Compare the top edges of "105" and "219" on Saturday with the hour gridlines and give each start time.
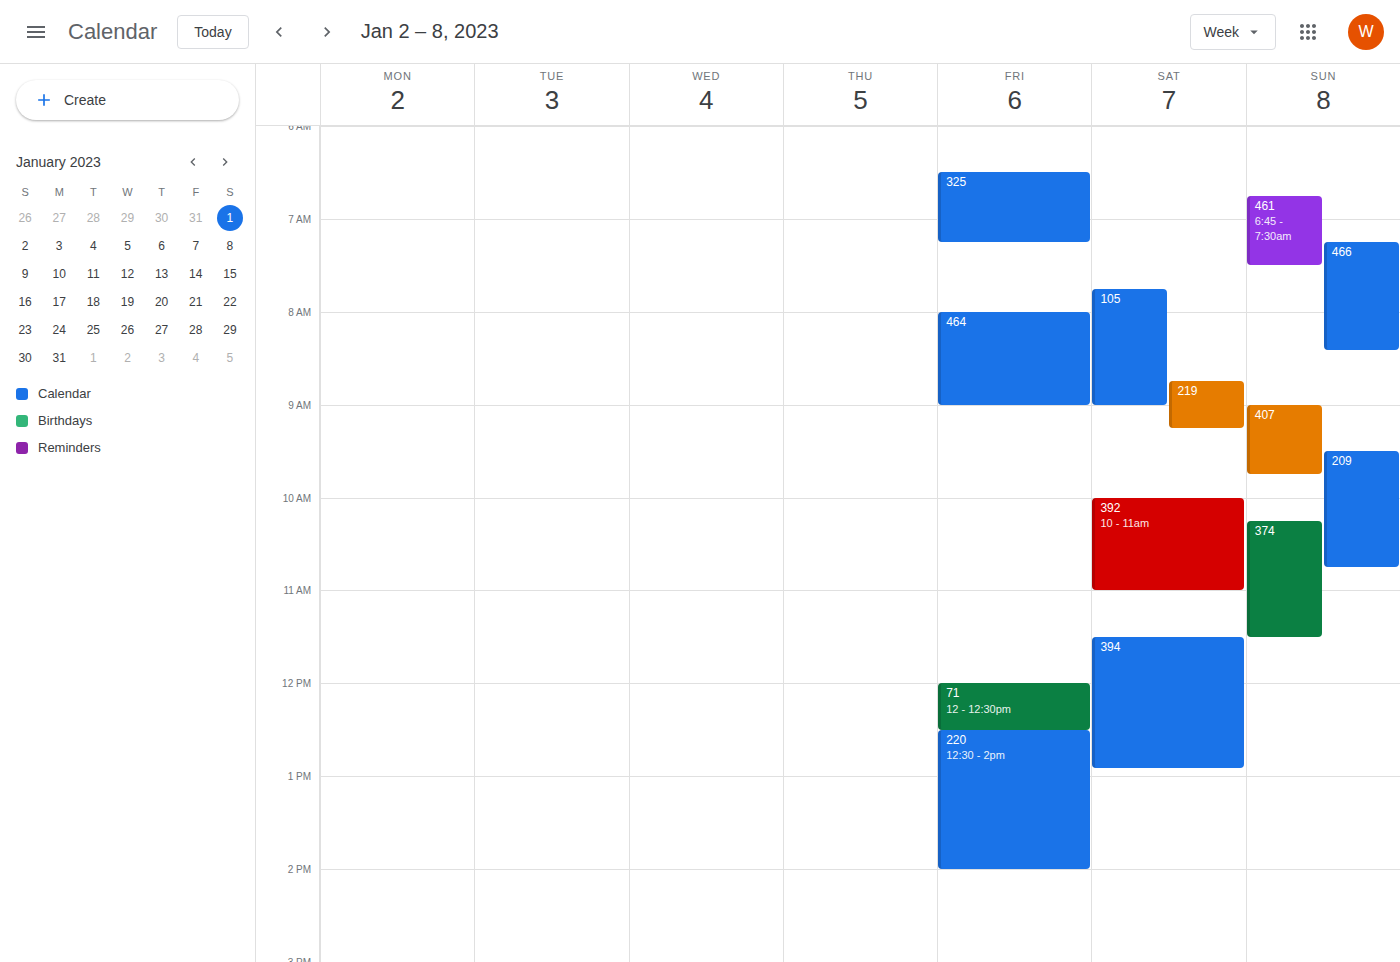
"105": 7:45 AM, neither: three quarters of the way from the 7 AM line to the 8 AM line. "219": 8:45 AM, neither: three quarters of the way from the 8 AM line to the 9 AM line.